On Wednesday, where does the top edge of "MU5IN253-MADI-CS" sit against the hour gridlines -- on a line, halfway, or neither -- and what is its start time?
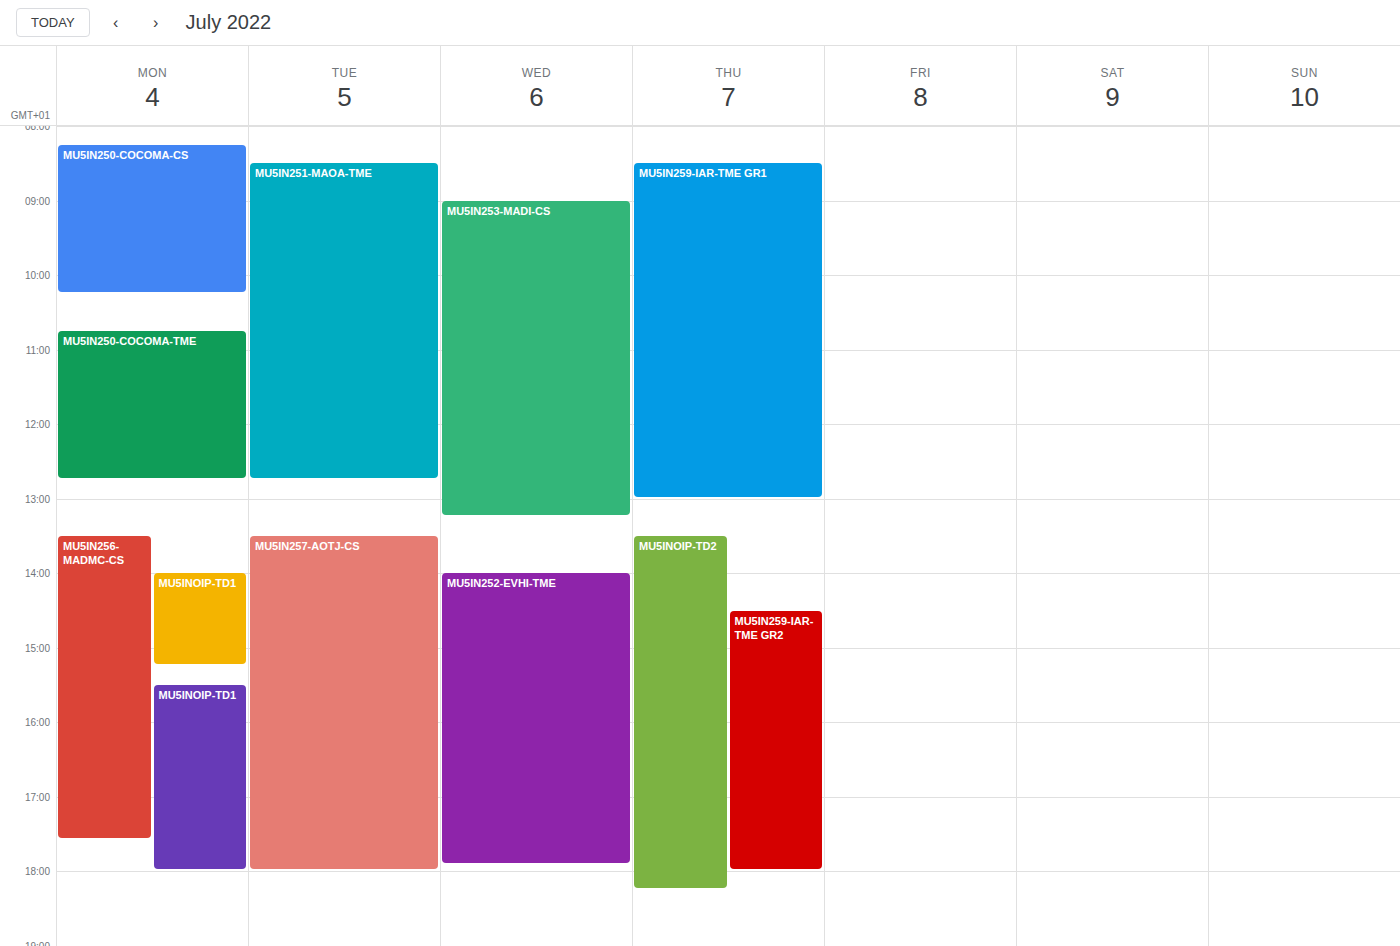
9:00 AM -- exactly on the 9 AM line.